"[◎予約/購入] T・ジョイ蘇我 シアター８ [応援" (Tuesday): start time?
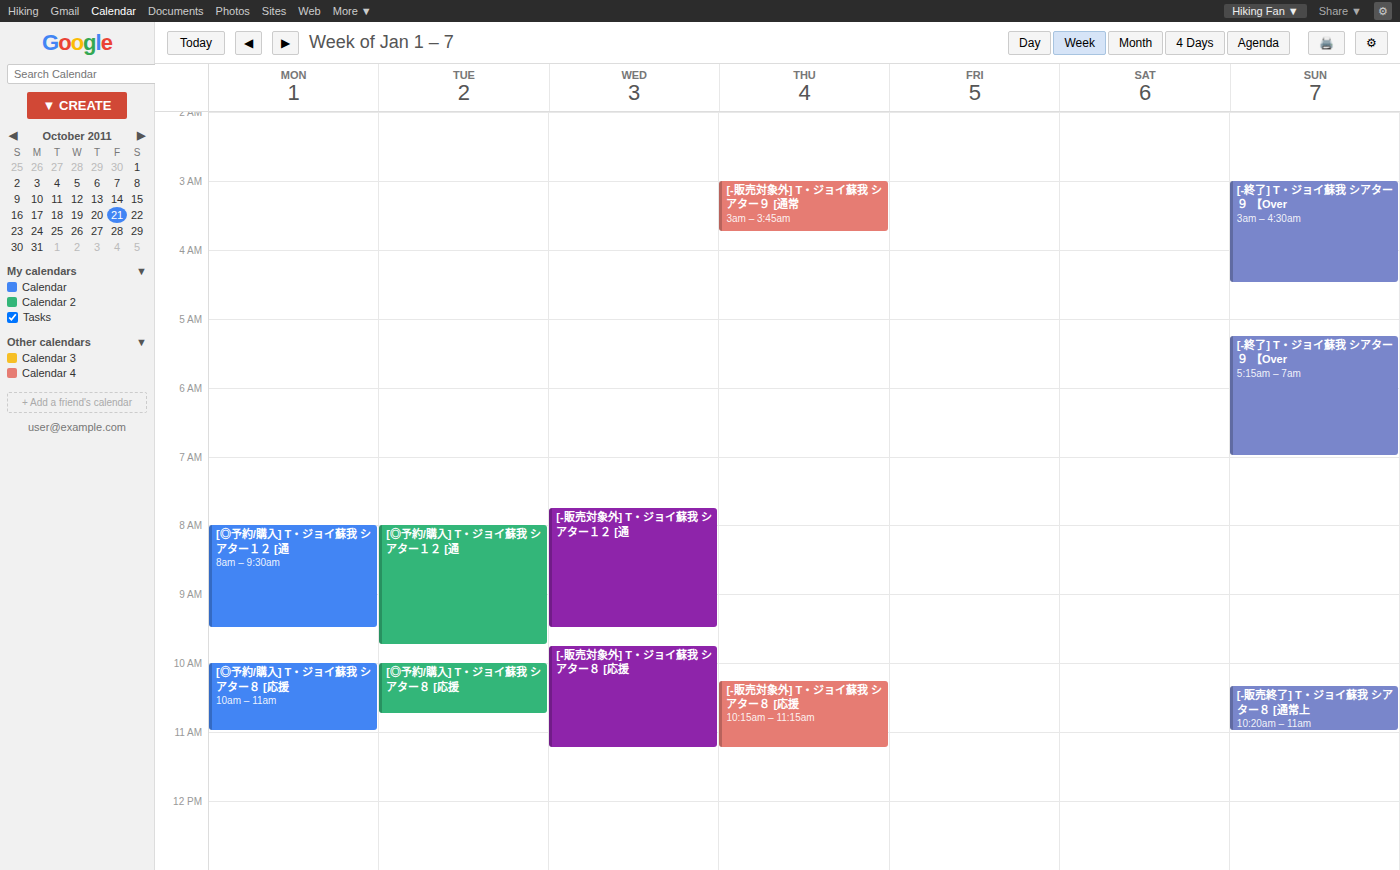
10:00 AM